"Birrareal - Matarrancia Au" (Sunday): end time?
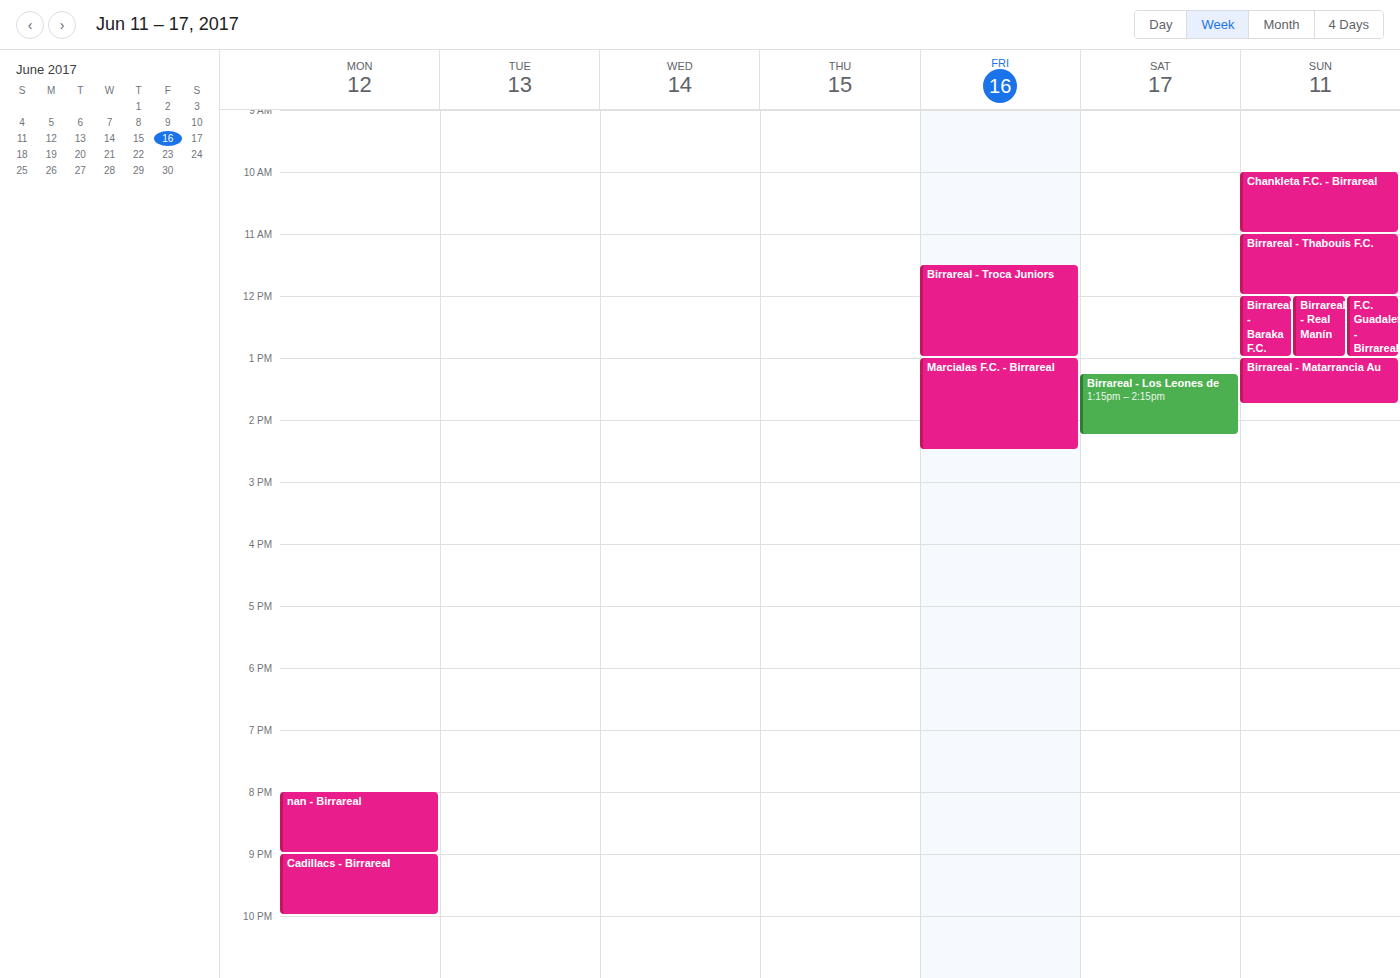
1:45 PM